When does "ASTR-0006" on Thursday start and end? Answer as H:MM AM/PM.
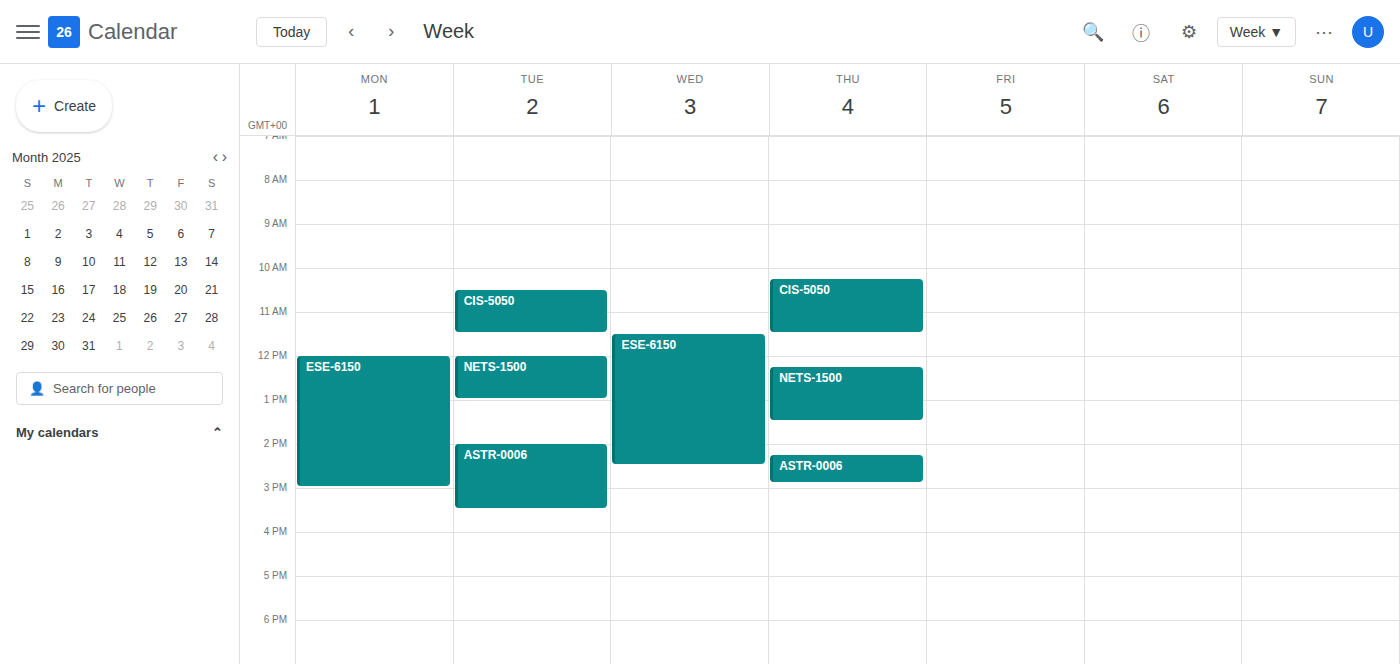
2:15 PM to 2:55 PM